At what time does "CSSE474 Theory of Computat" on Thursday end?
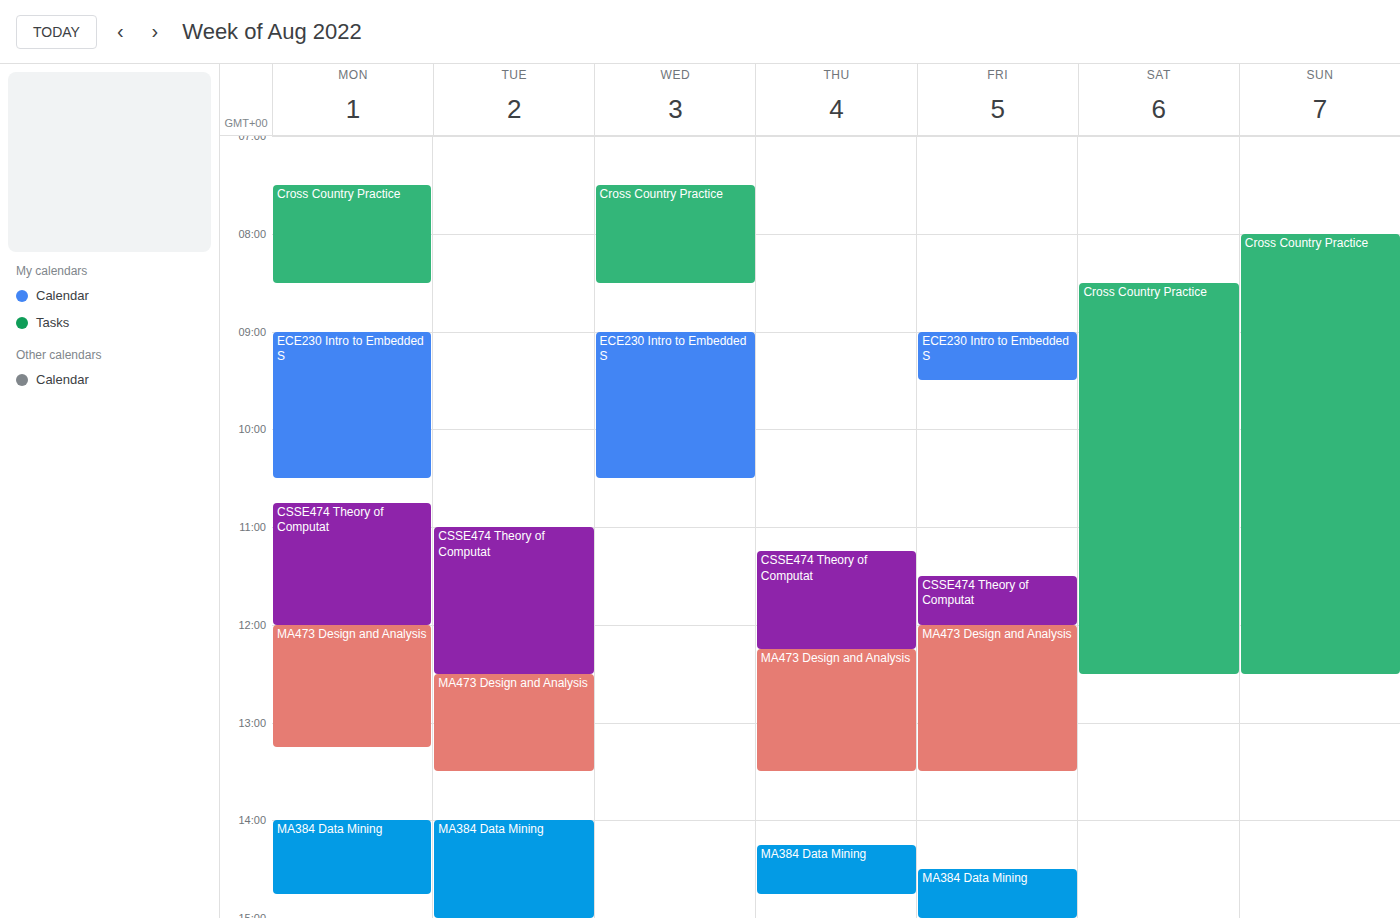
12:15